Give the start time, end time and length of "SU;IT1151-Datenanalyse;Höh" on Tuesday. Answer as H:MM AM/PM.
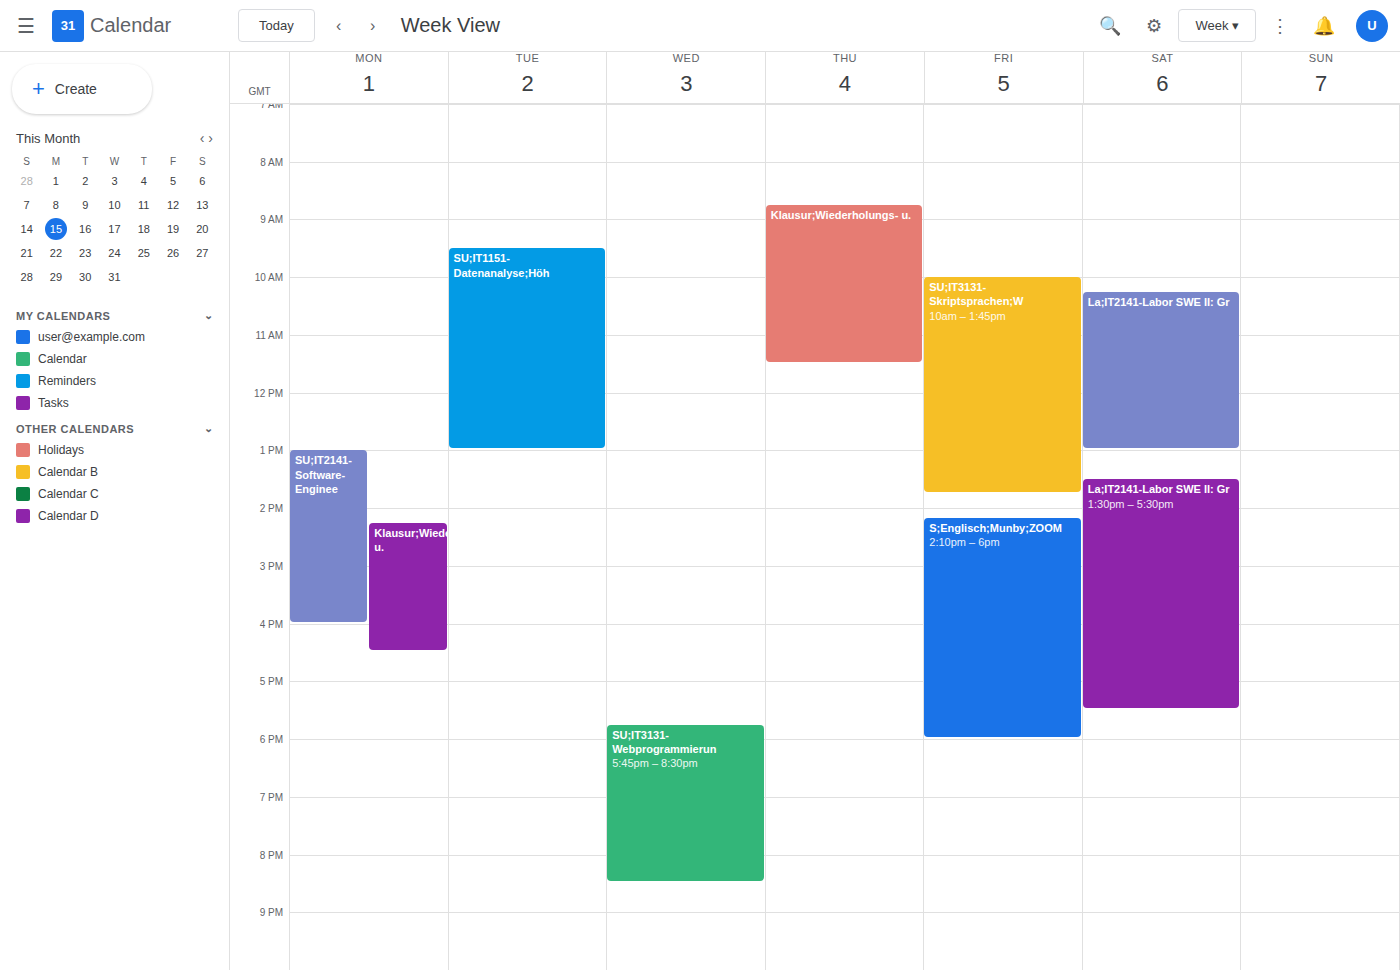
9:30 AM to 1:00 PM, 3 hours 30 minutes